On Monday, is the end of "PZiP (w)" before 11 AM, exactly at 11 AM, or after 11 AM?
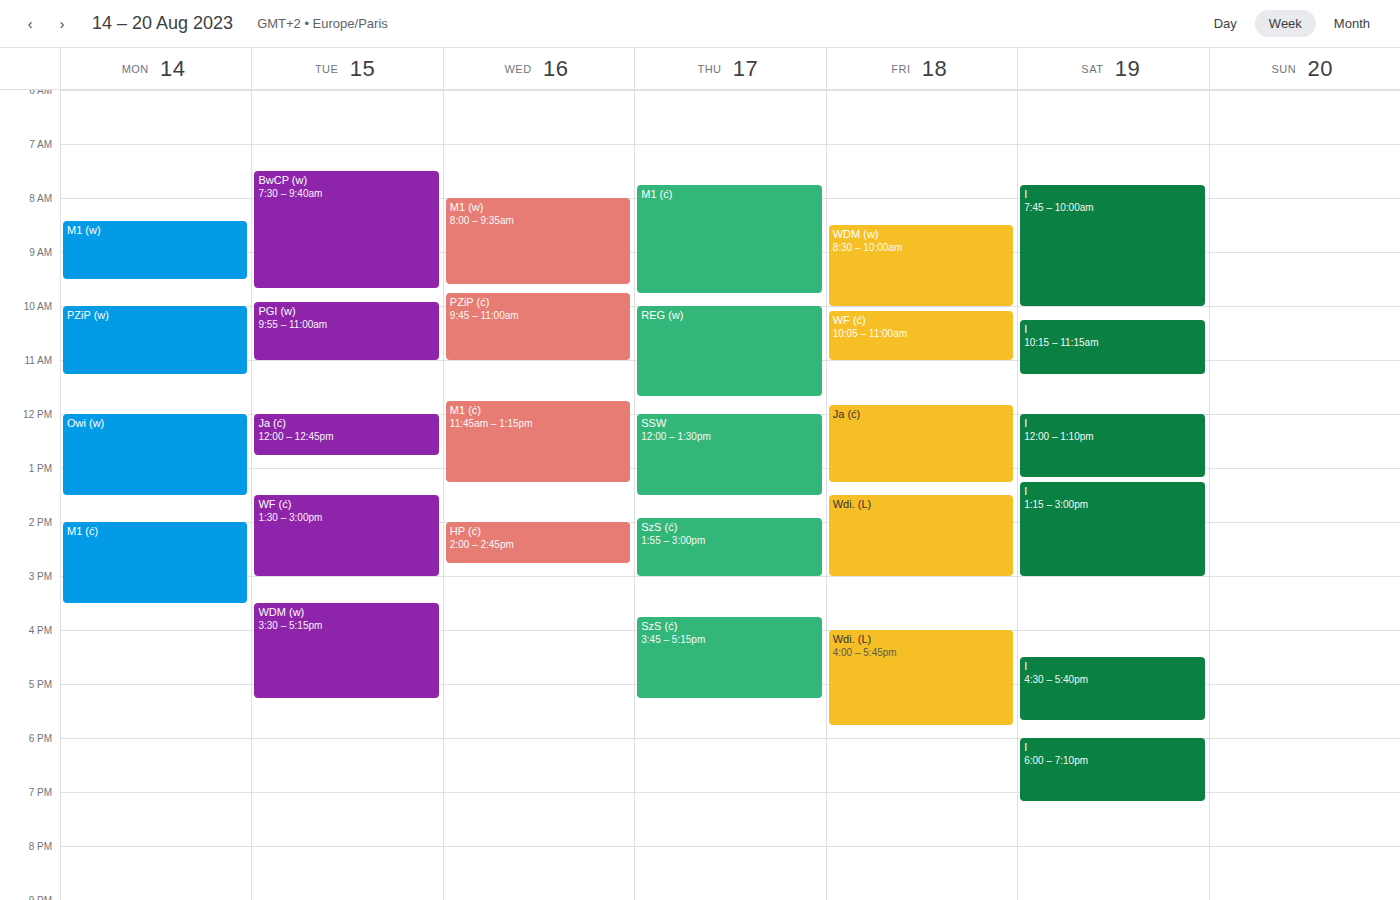
11:15 AM -- after 11 AM, 15 minutes below the 11 AM line.